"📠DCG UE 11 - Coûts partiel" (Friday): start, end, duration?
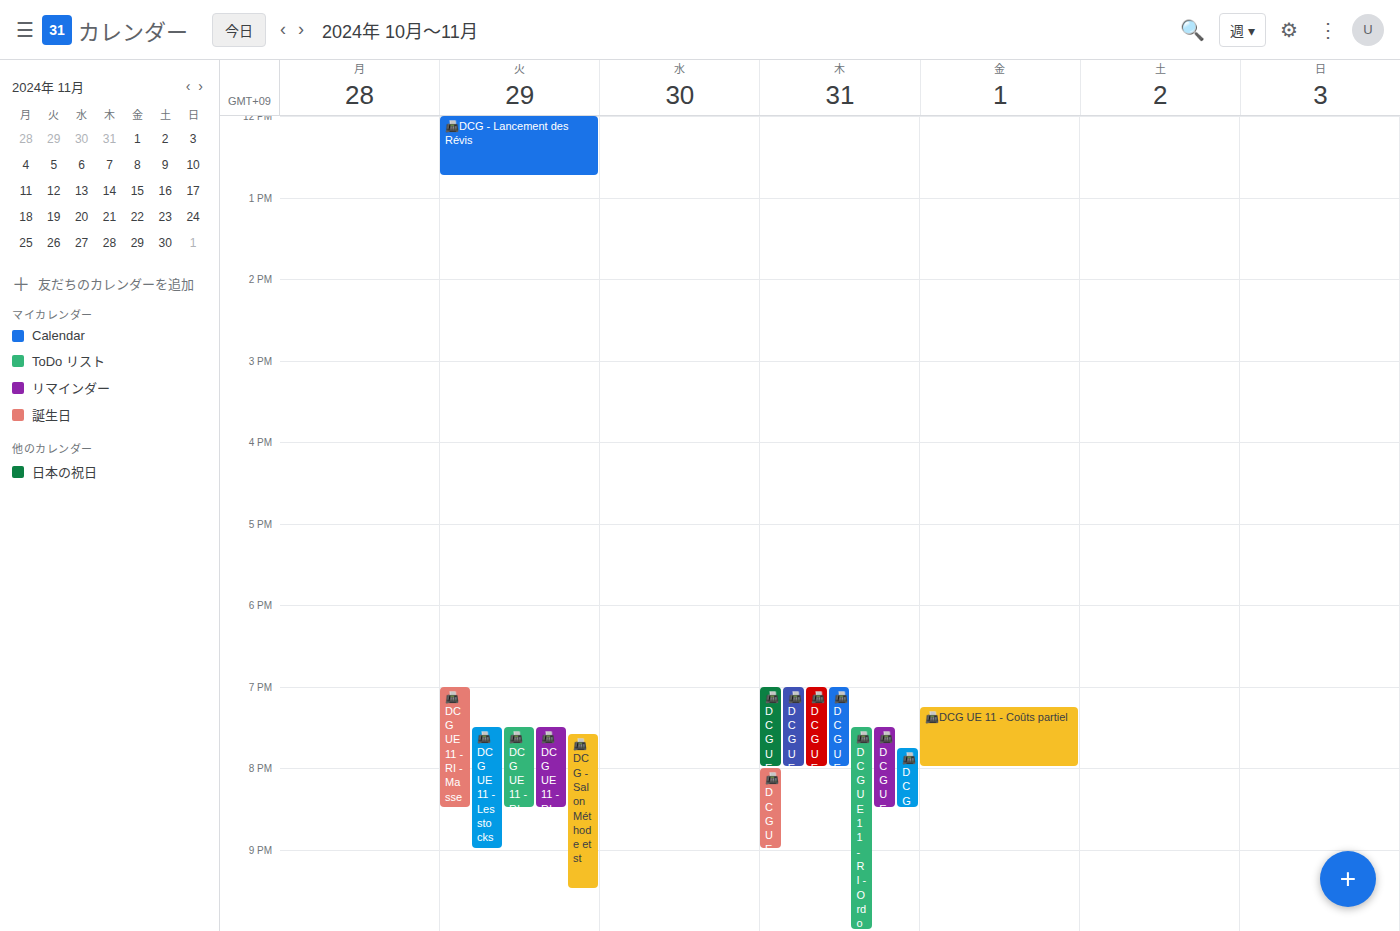
7:15 PM to 8:00 PM, 45 minutes